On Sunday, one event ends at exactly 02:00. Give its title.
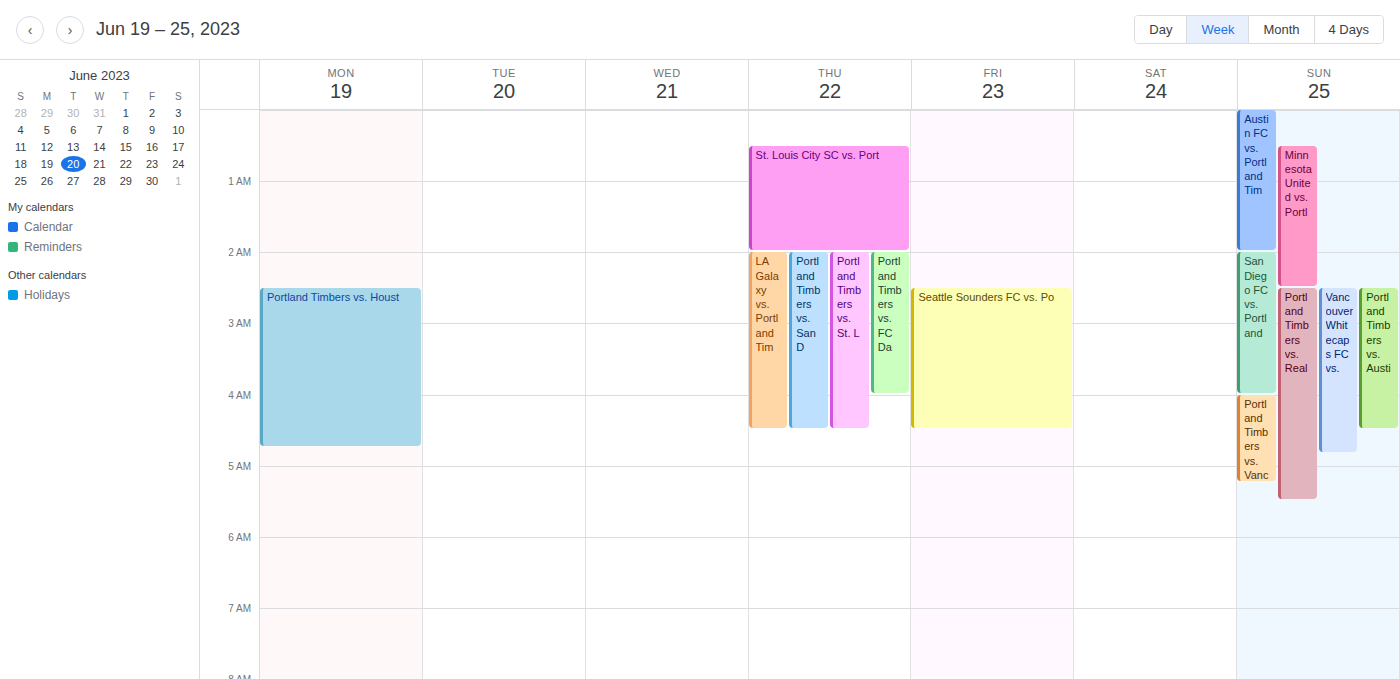
"Austin FC vs. Portland Tim"